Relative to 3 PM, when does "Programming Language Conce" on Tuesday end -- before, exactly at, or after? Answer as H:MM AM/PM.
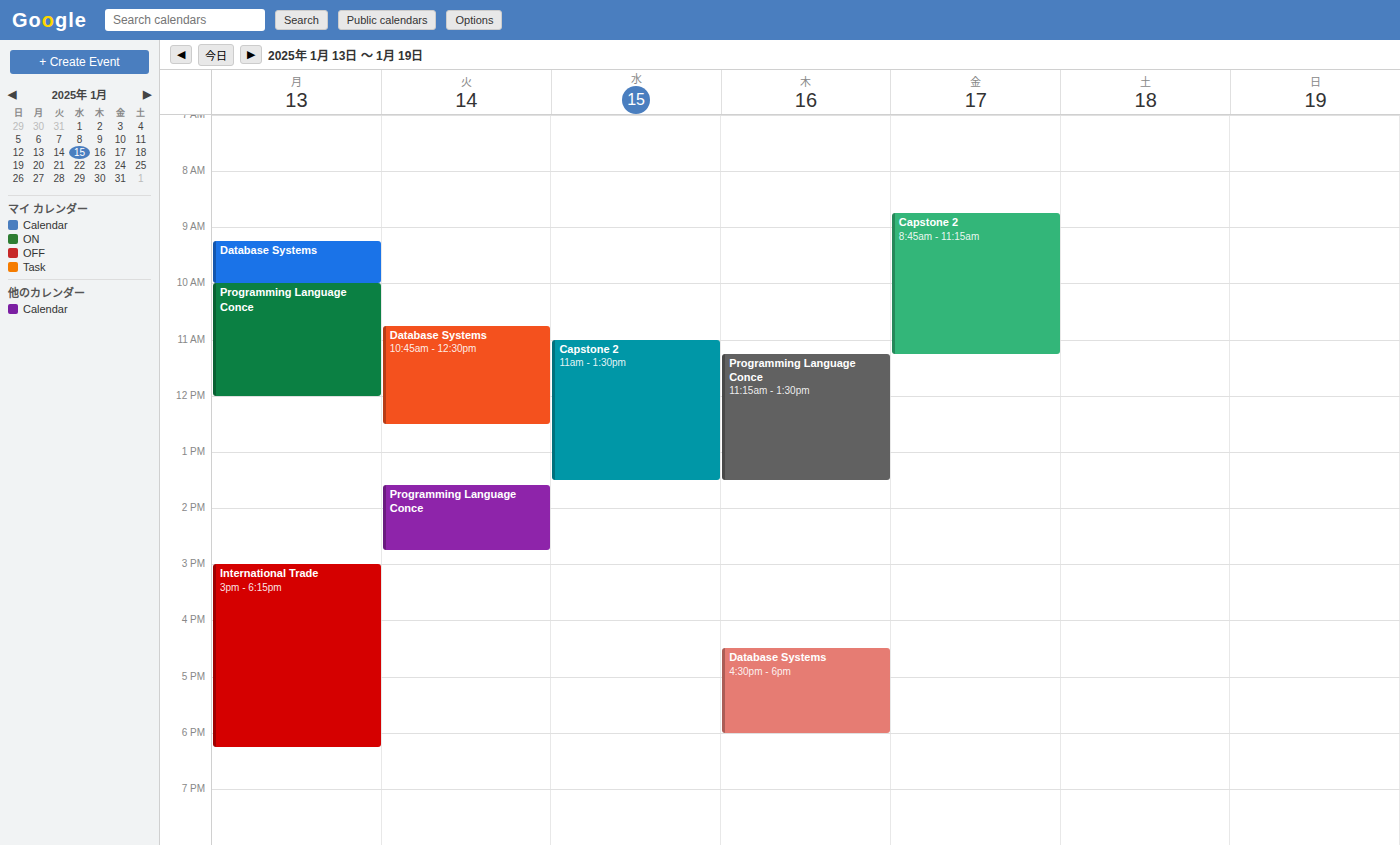
2:45 PM -- before 3 PM, 15 minutes above the 3 PM line.